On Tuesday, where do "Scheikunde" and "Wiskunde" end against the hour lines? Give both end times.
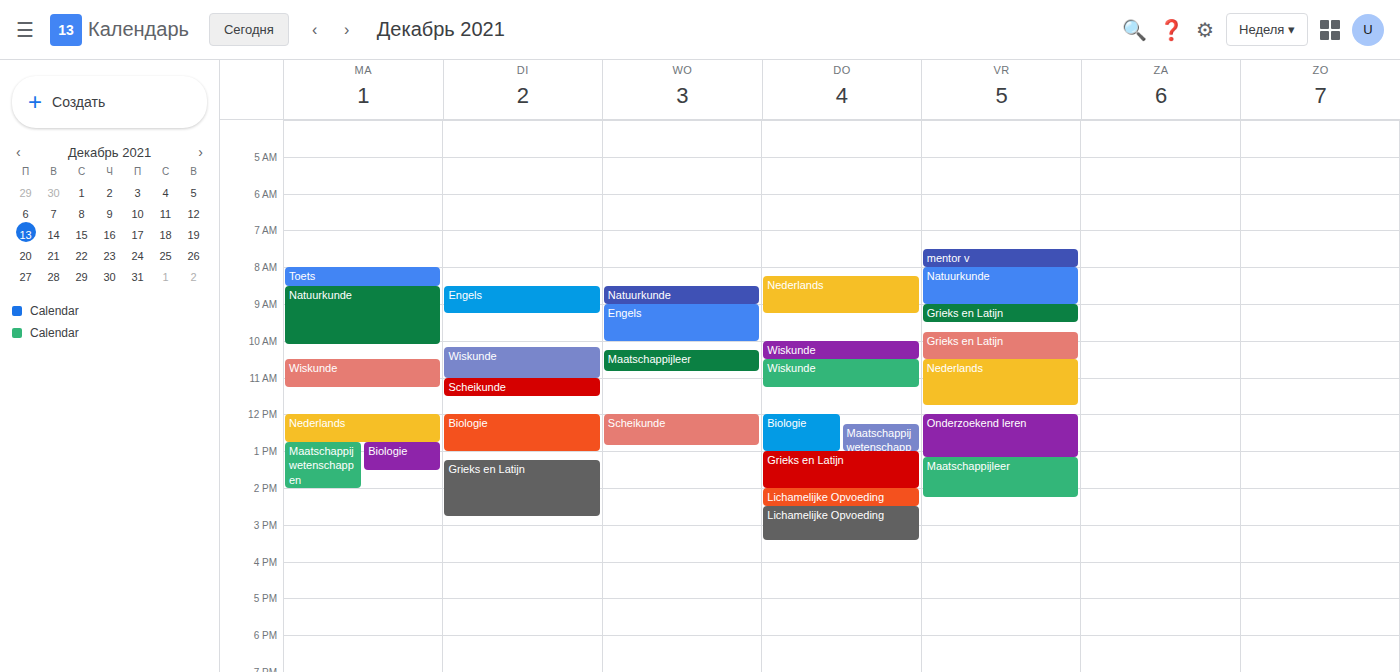
"Scheikunde": 11:30 AM, halfway between the 11 AM and 12 PM lines. "Wiskunde": 11:00 AM, exactly on the 11 AM line.